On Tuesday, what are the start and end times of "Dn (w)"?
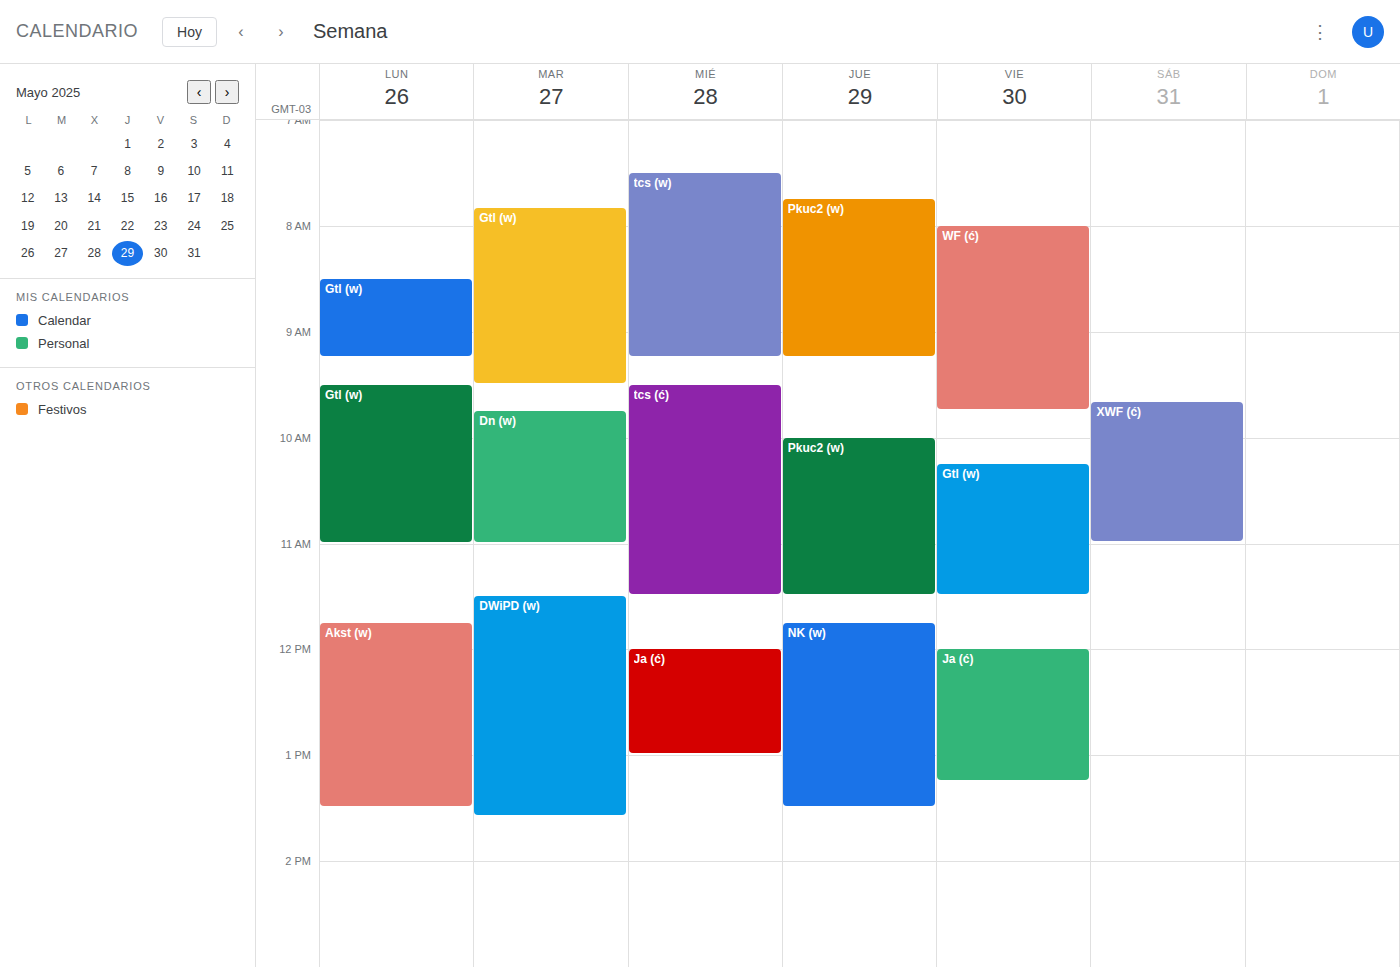
9:45 AM to 11:00 AM